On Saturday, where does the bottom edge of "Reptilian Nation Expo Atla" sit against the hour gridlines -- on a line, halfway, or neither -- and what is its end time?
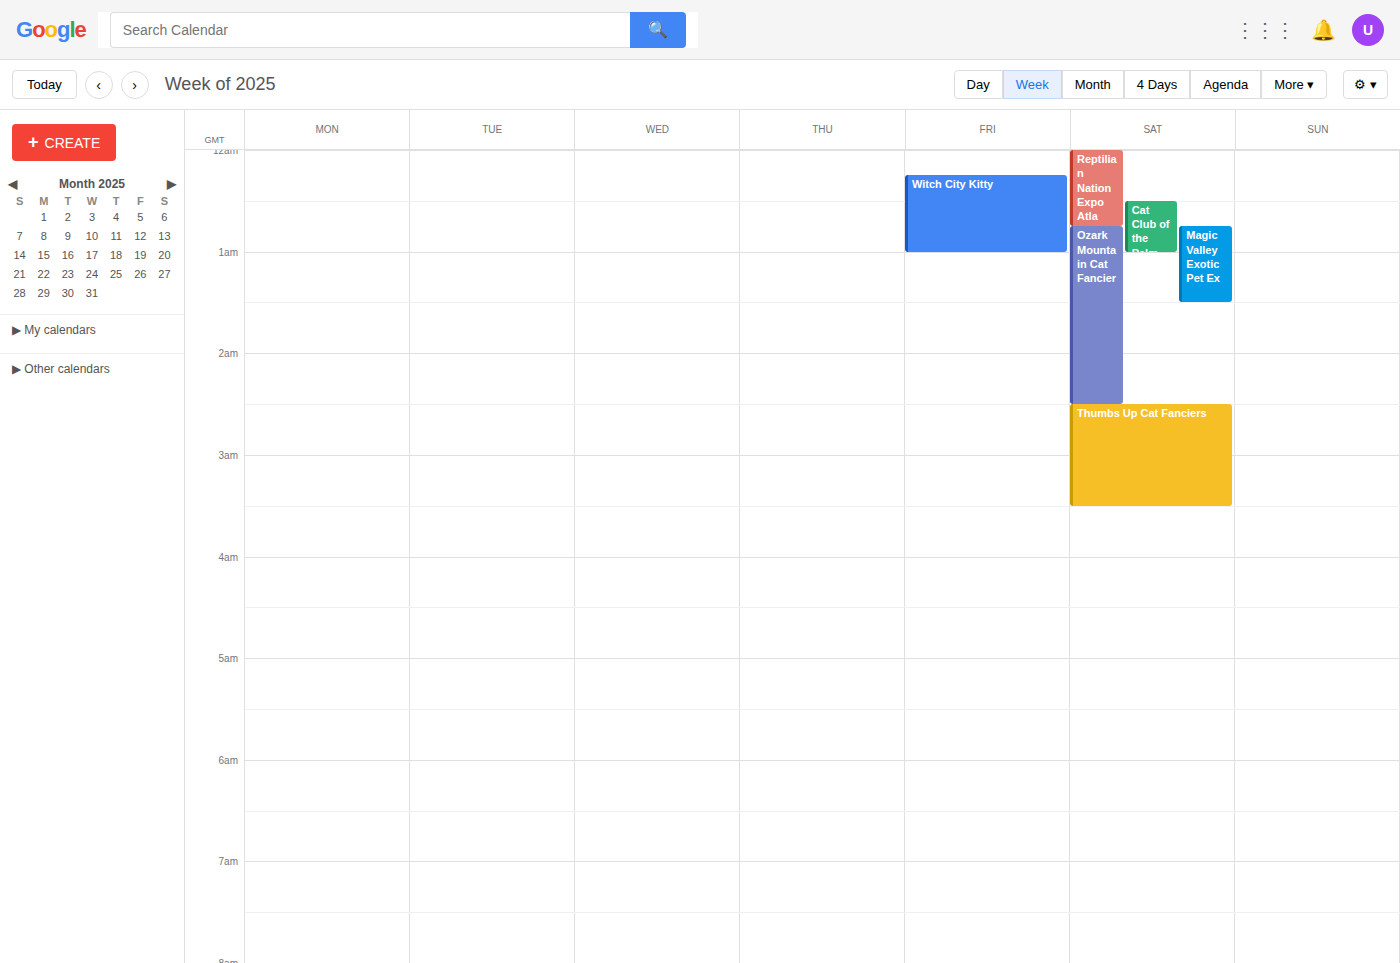
12:45 AM -- neither: three quarters of the way from the 12 AM line to the 1 AM line.